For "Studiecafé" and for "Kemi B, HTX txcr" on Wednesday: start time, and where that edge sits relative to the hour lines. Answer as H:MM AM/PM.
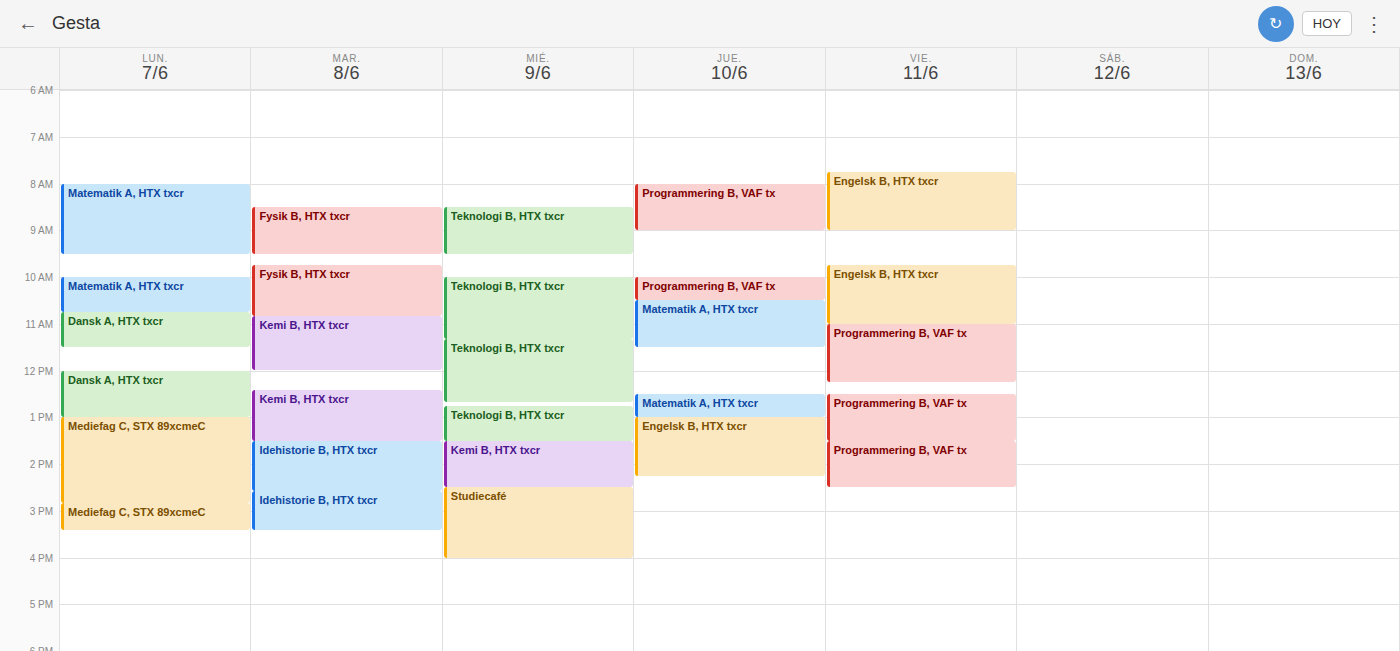
"Studiecafé": 2:30 PM, halfway between the 2 PM and 3 PM lines. "Kemi B, HTX txcr": 1:30 PM, halfway between the 1 PM and 2 PM lines.